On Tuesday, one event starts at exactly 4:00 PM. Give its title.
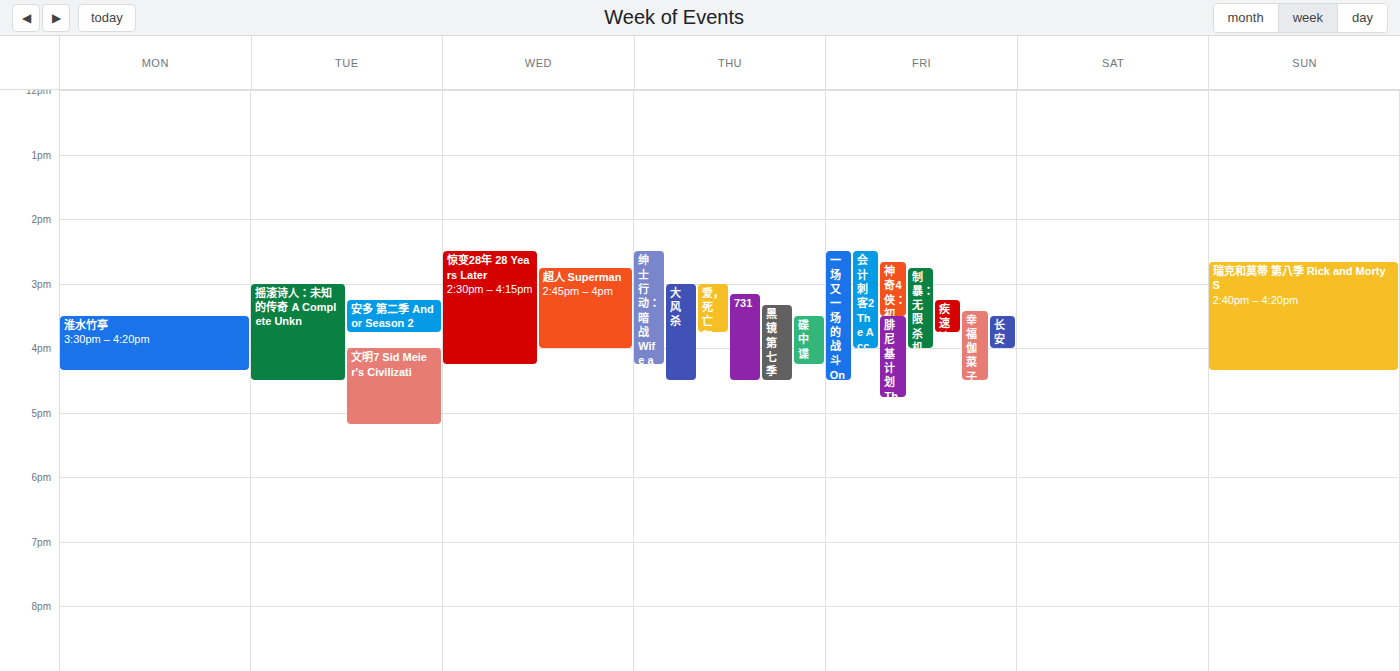
"文明7 Sid Meier's Civilizati"